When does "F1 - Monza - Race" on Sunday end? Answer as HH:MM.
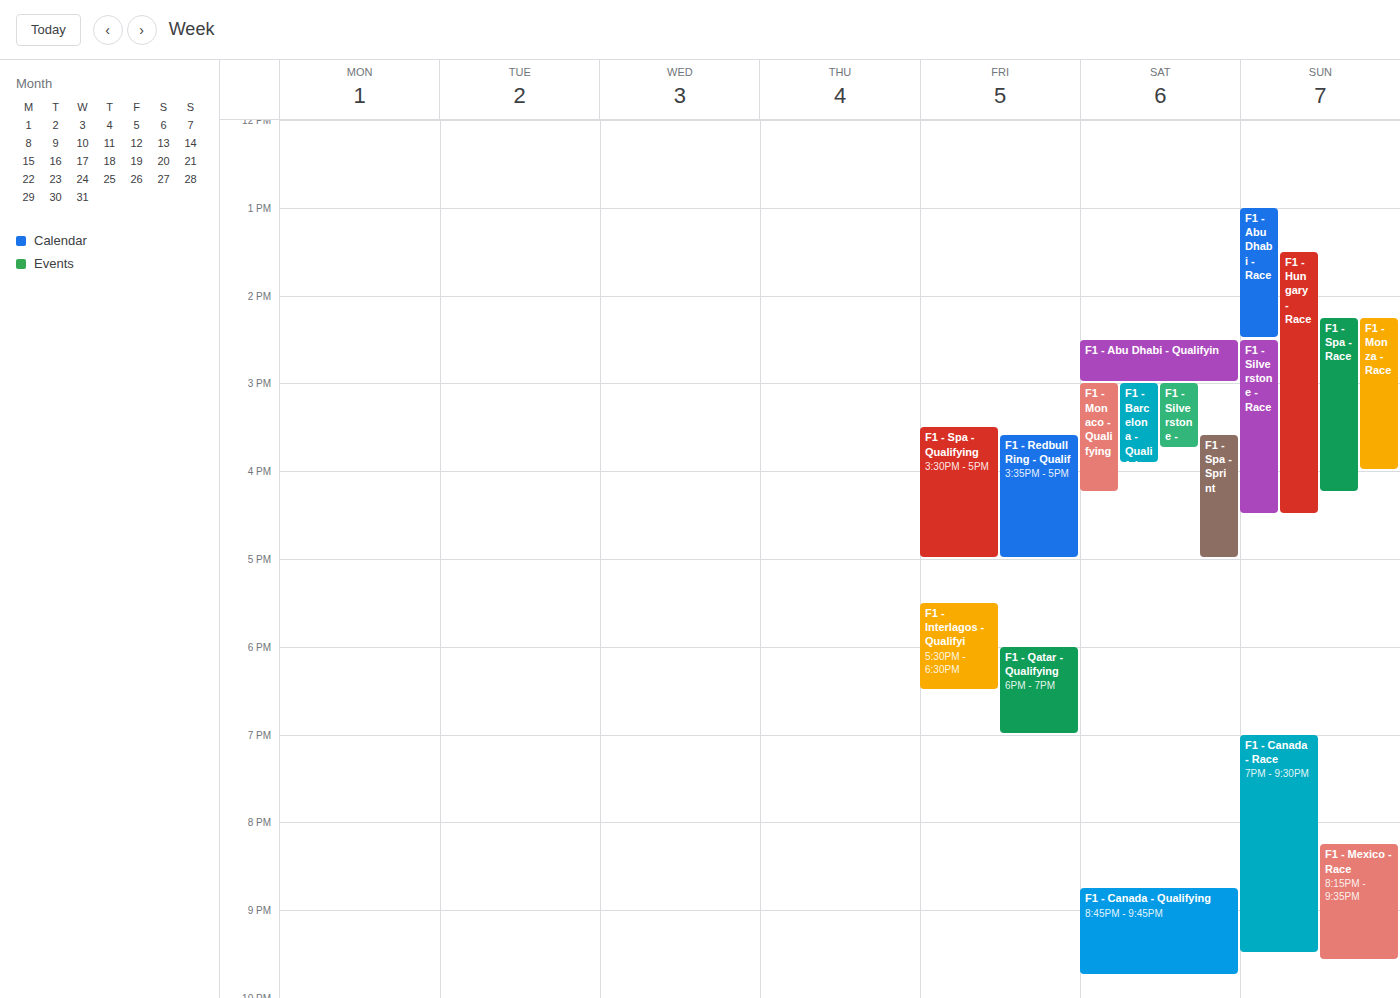
16:00